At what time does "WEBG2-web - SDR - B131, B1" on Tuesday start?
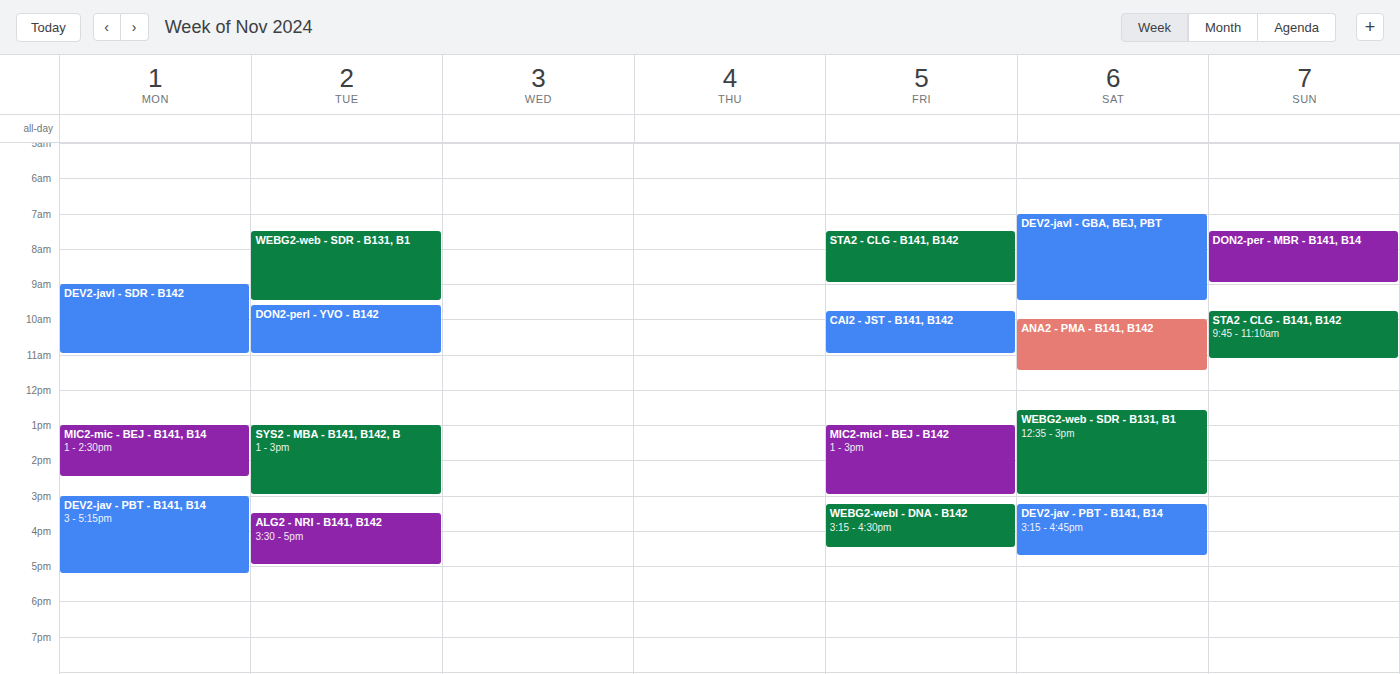
7:30 AM